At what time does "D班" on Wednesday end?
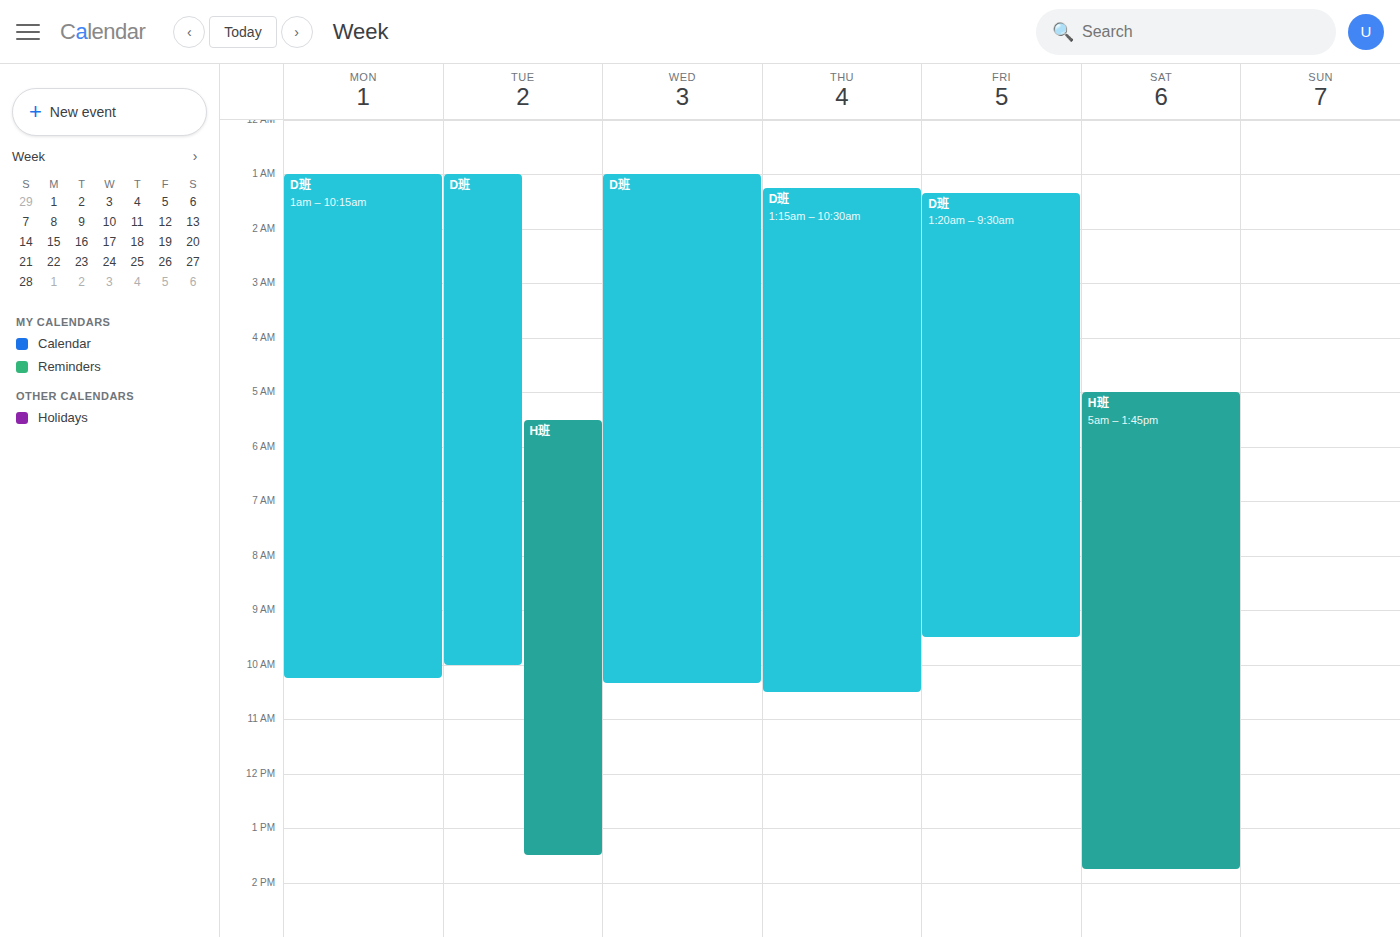
10:20 AM